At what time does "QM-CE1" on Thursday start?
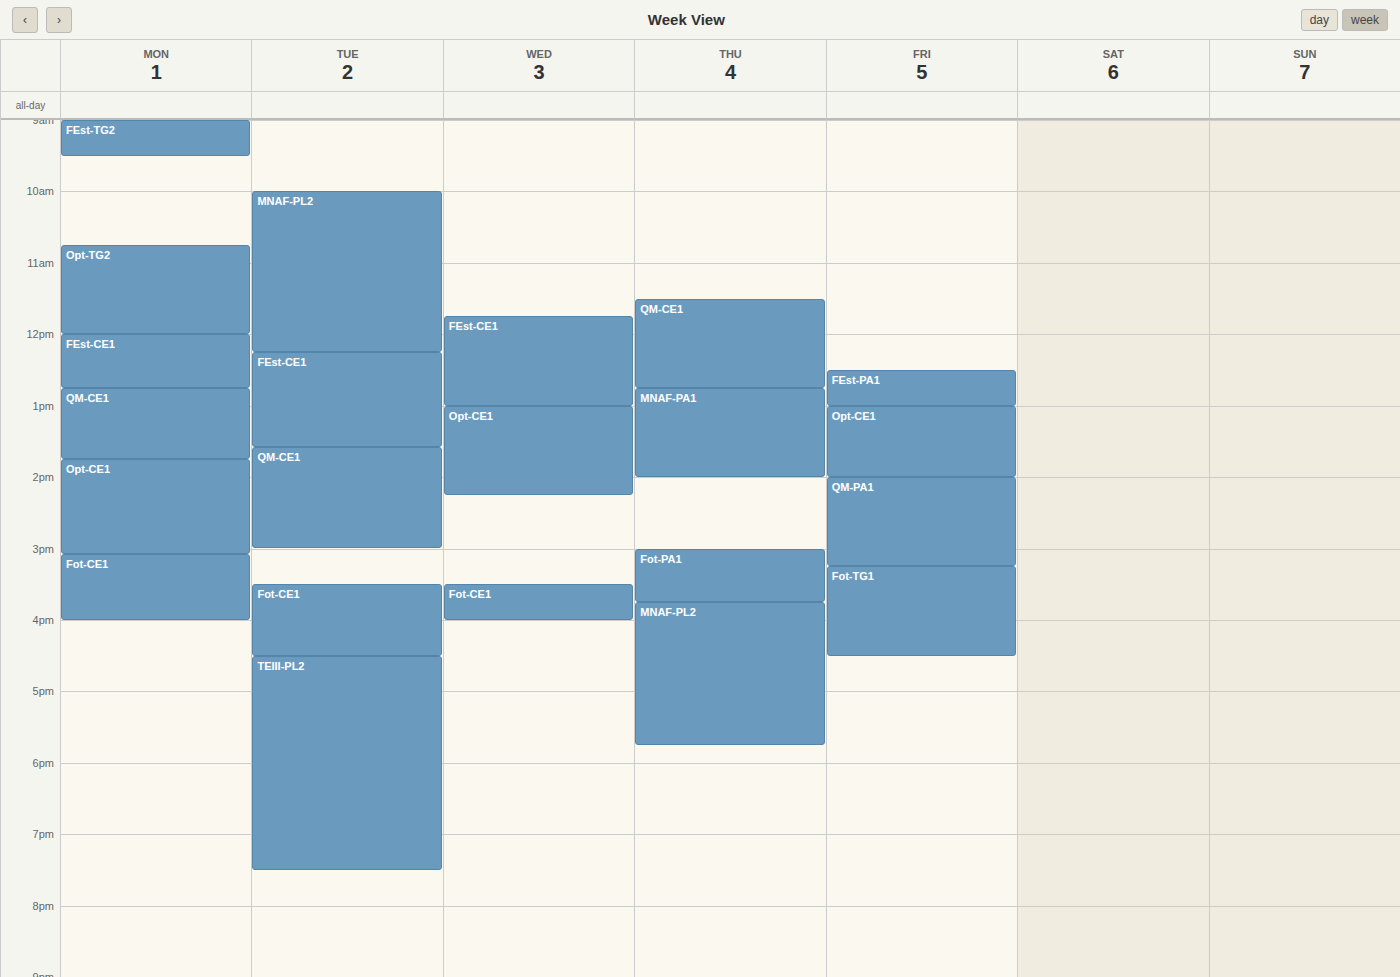
11:30 AM